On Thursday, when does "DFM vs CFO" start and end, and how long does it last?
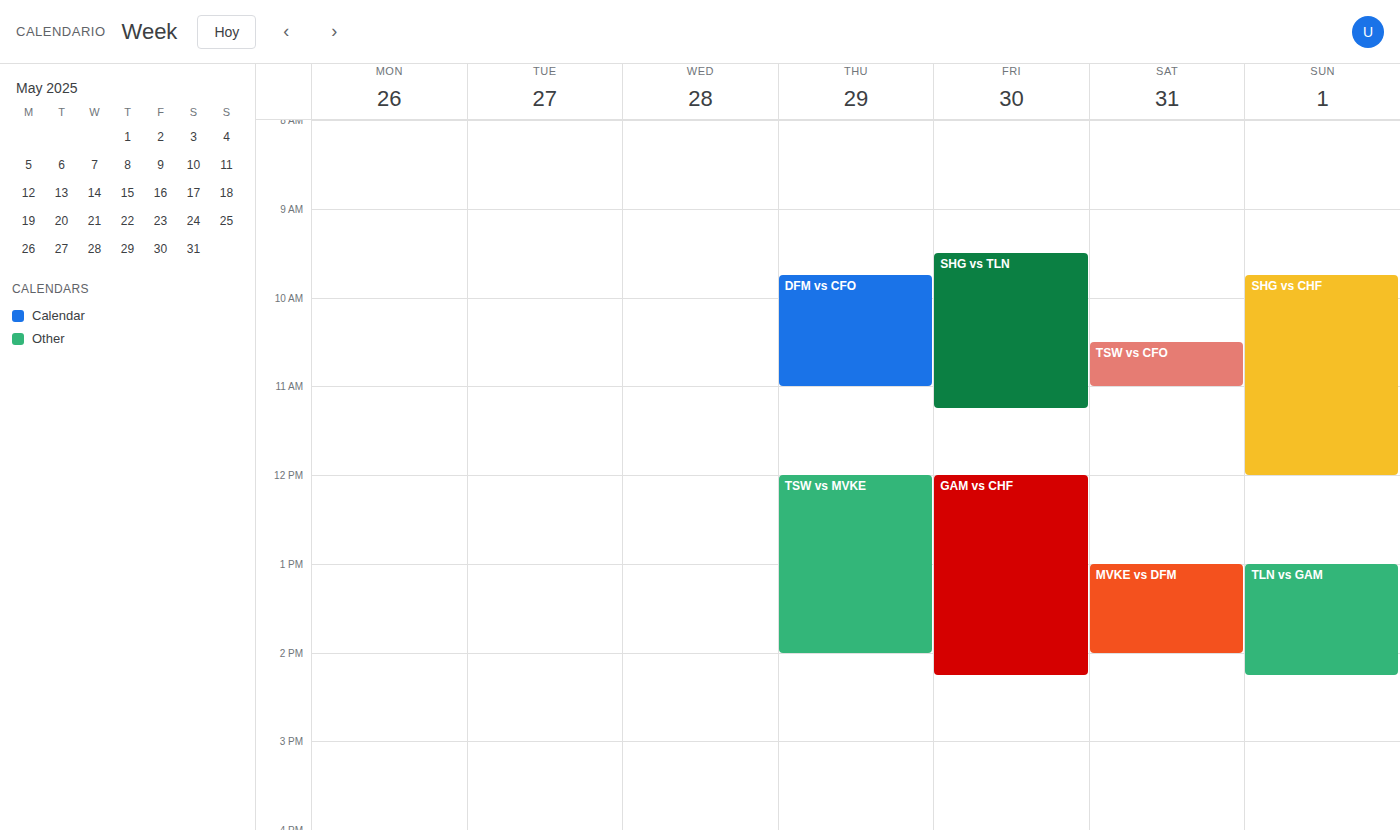
9:45 AM to 11:00 AM, 1 hour 15 minutes